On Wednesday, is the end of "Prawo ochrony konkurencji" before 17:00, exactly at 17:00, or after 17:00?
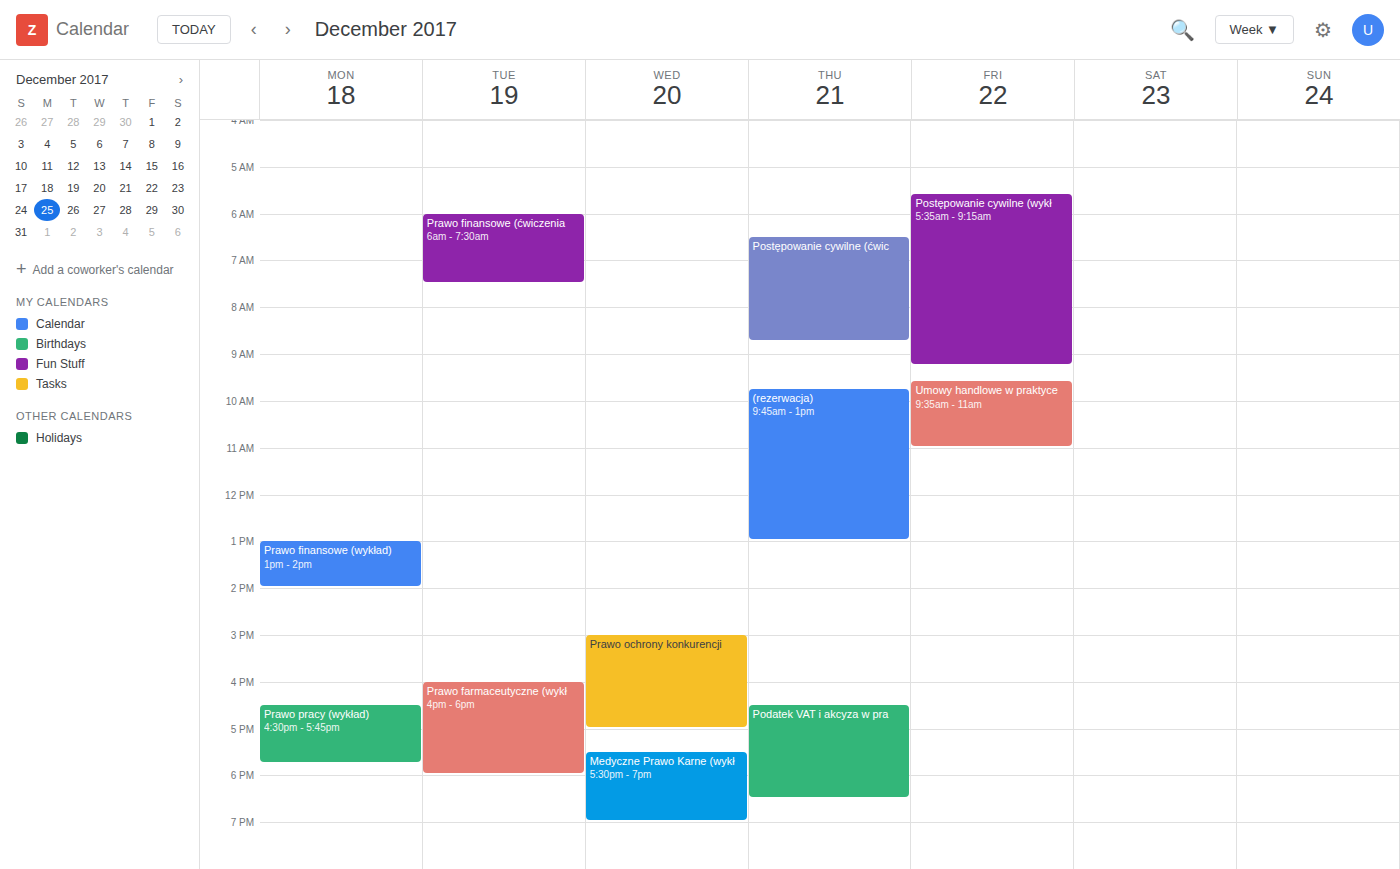
17:00 -- exactly at 17:00, on the 17:00 line.